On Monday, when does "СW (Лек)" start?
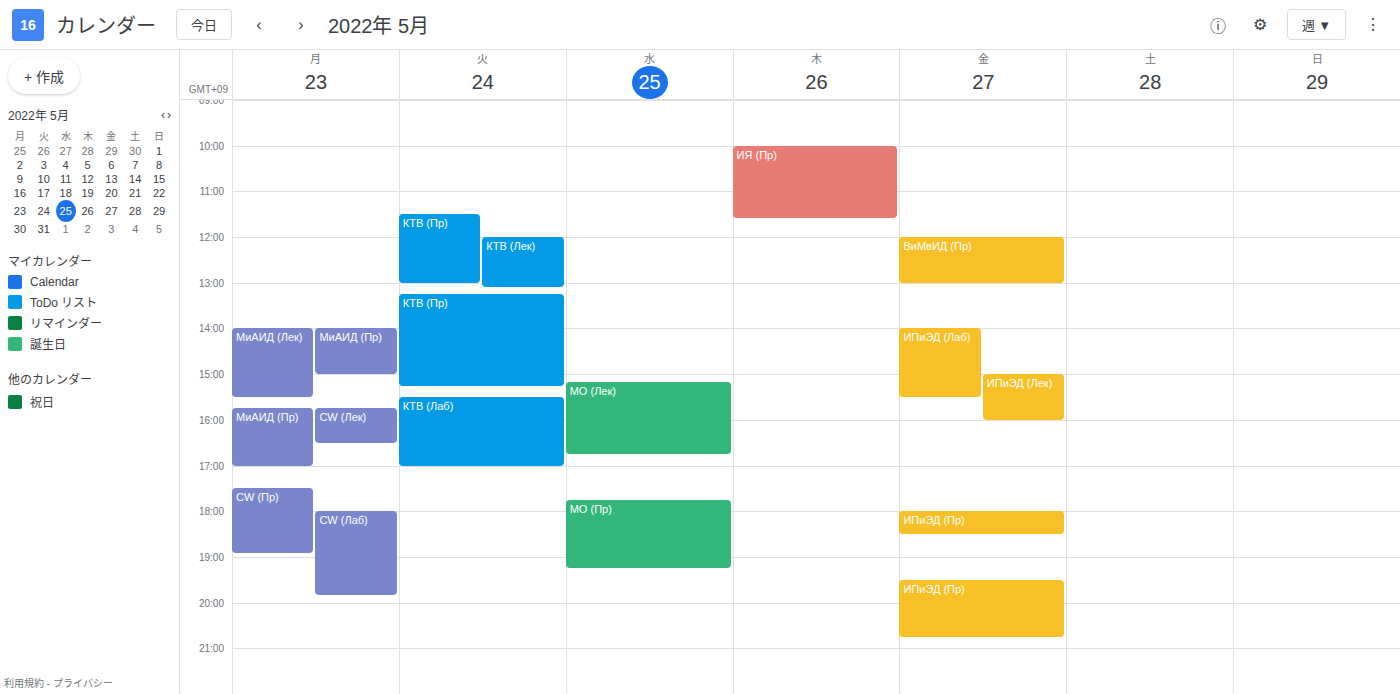
3:45 PM